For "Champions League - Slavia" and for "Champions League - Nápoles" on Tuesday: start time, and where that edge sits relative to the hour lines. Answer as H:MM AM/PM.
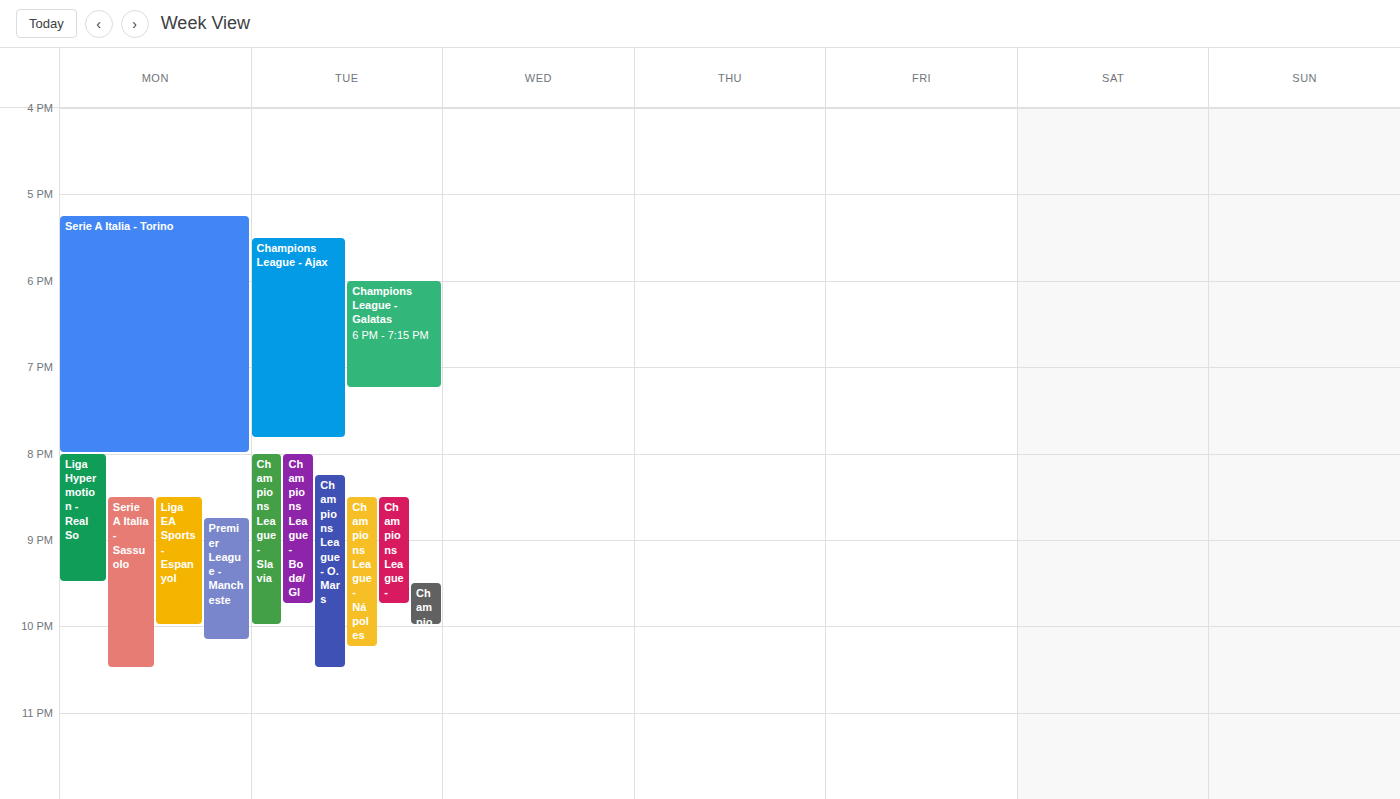
"Champions League - Slavia": 8:00 PM, exactly on the 8 PM line. "Champions League - Nápoles": 8:30 PM, halfway between the 8 PM and 9 PM lines.